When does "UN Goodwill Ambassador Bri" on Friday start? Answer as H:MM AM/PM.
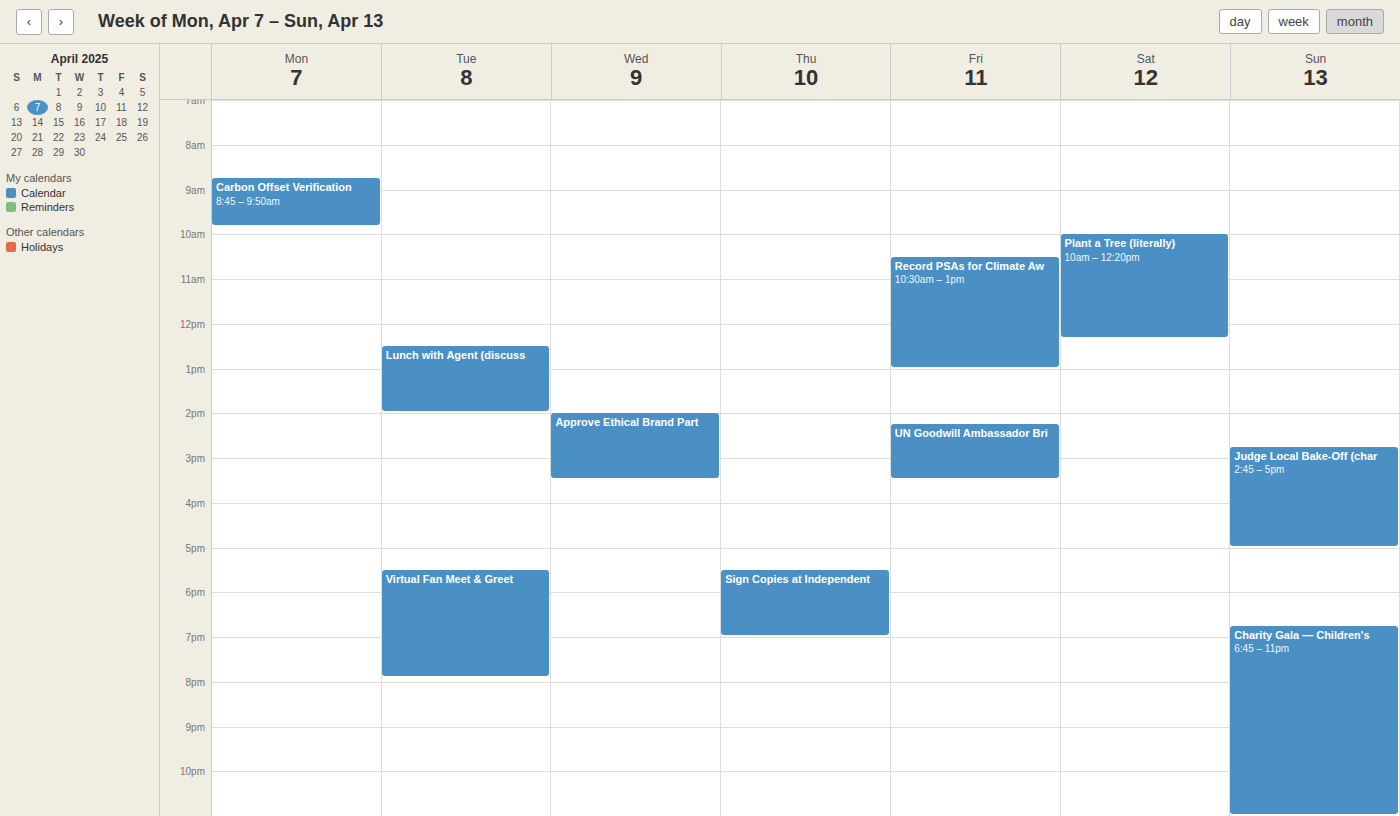
2:15 PM